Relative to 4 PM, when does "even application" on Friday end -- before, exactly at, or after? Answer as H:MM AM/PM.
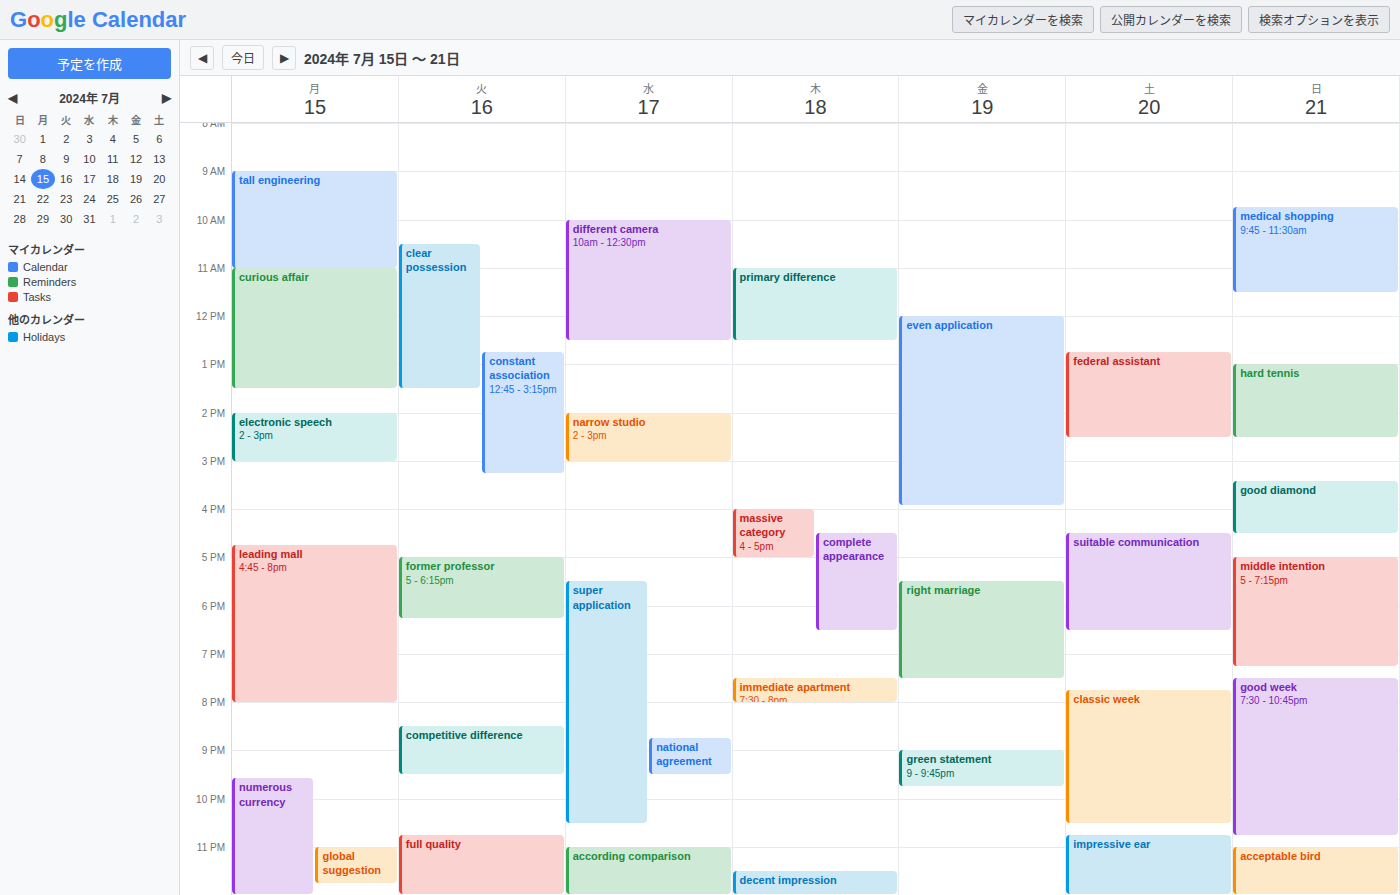
3:55 PM -- before 4 PM, 5 minutes above the 4 PM line.